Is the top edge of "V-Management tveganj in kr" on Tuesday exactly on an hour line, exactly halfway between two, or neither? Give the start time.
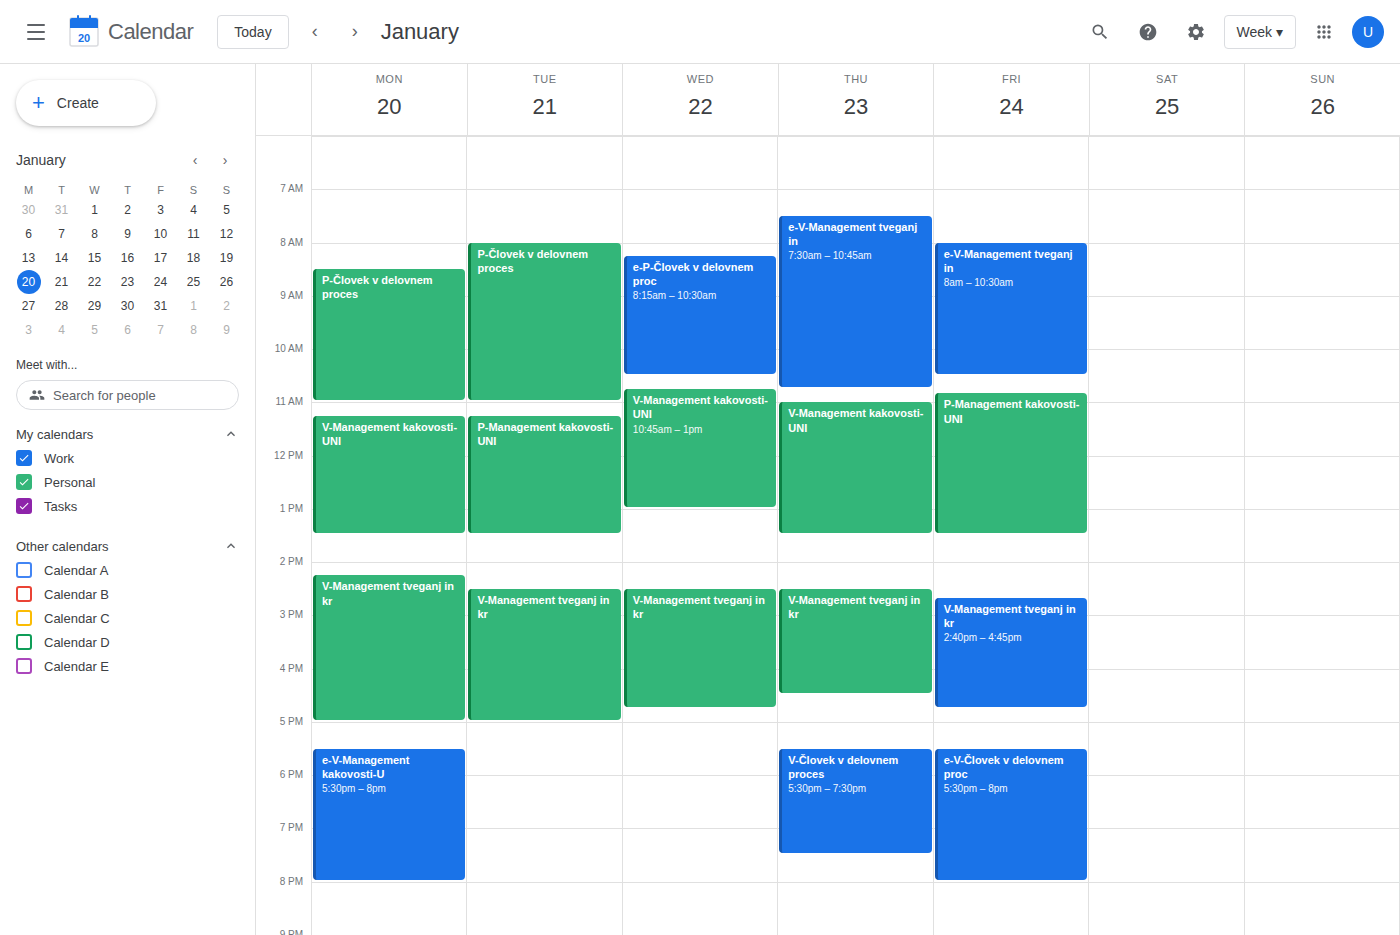
2:30 PM -- halfway between the 2 PM and 3 PM lines.